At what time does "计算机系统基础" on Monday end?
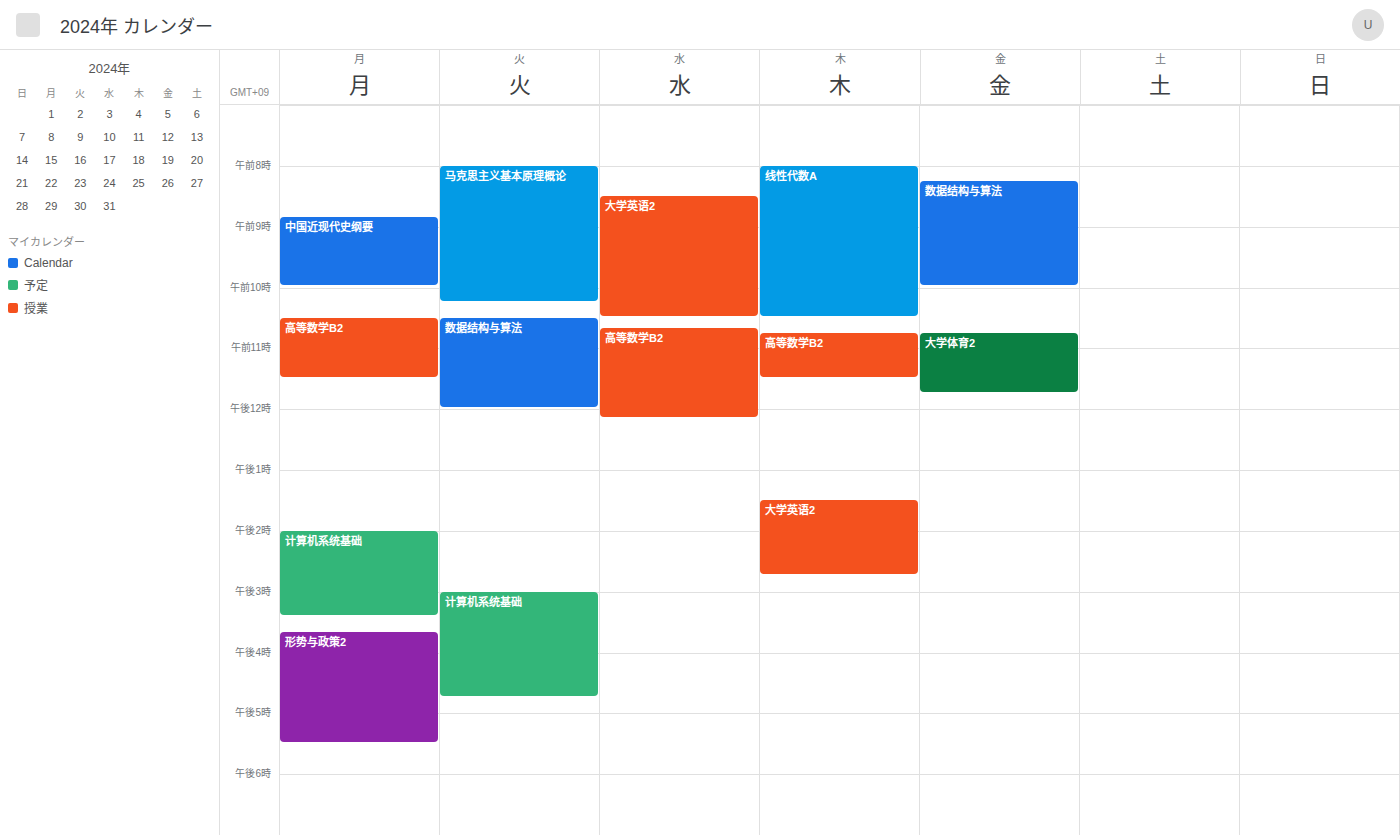
3:25 PM